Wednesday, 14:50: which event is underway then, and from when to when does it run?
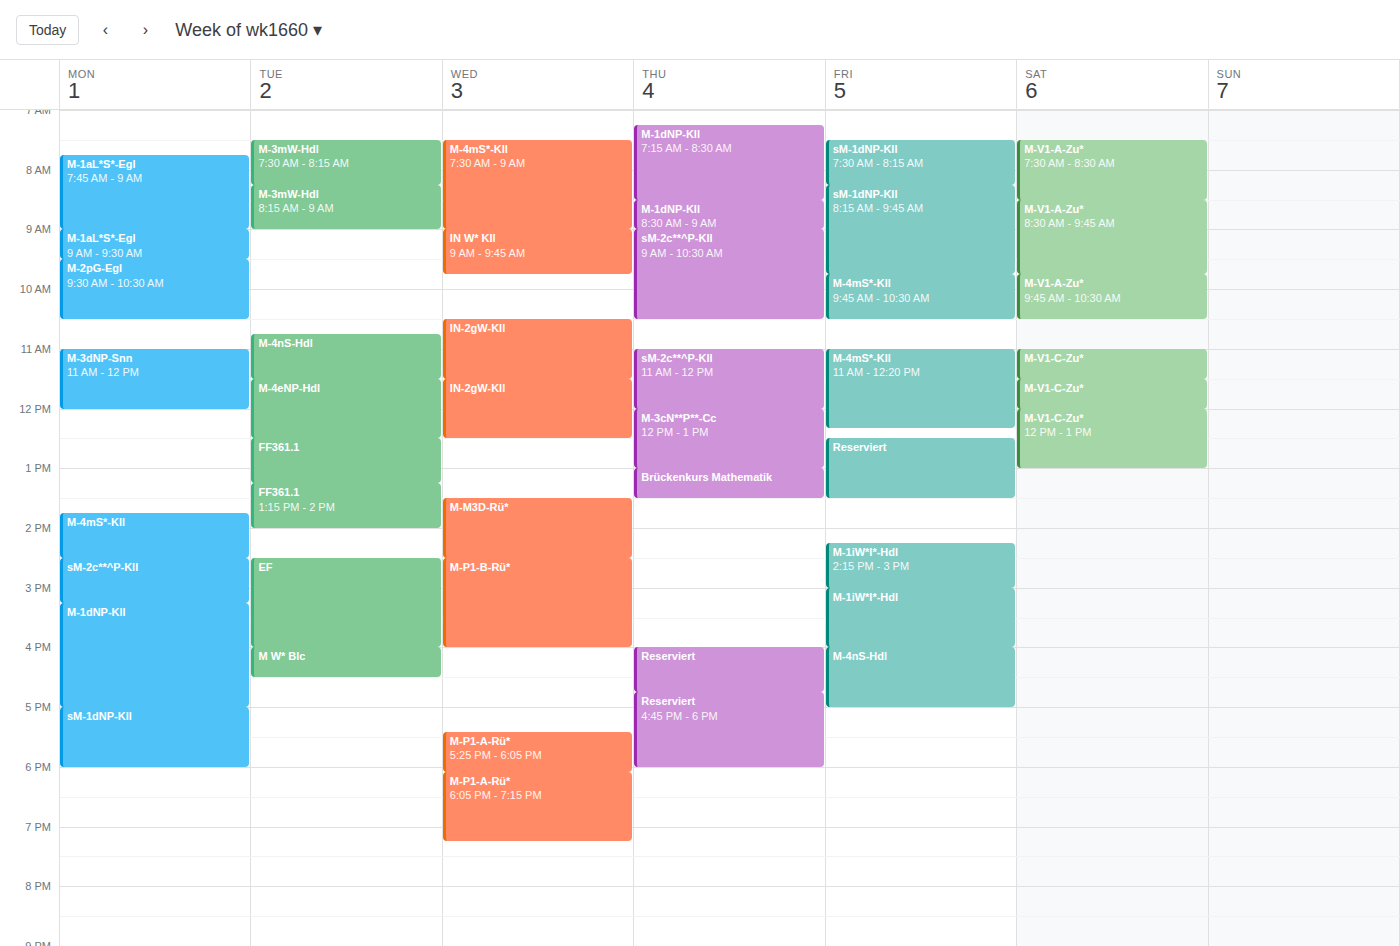
"M-P1-B-Rü*", 14:30 to 16:00